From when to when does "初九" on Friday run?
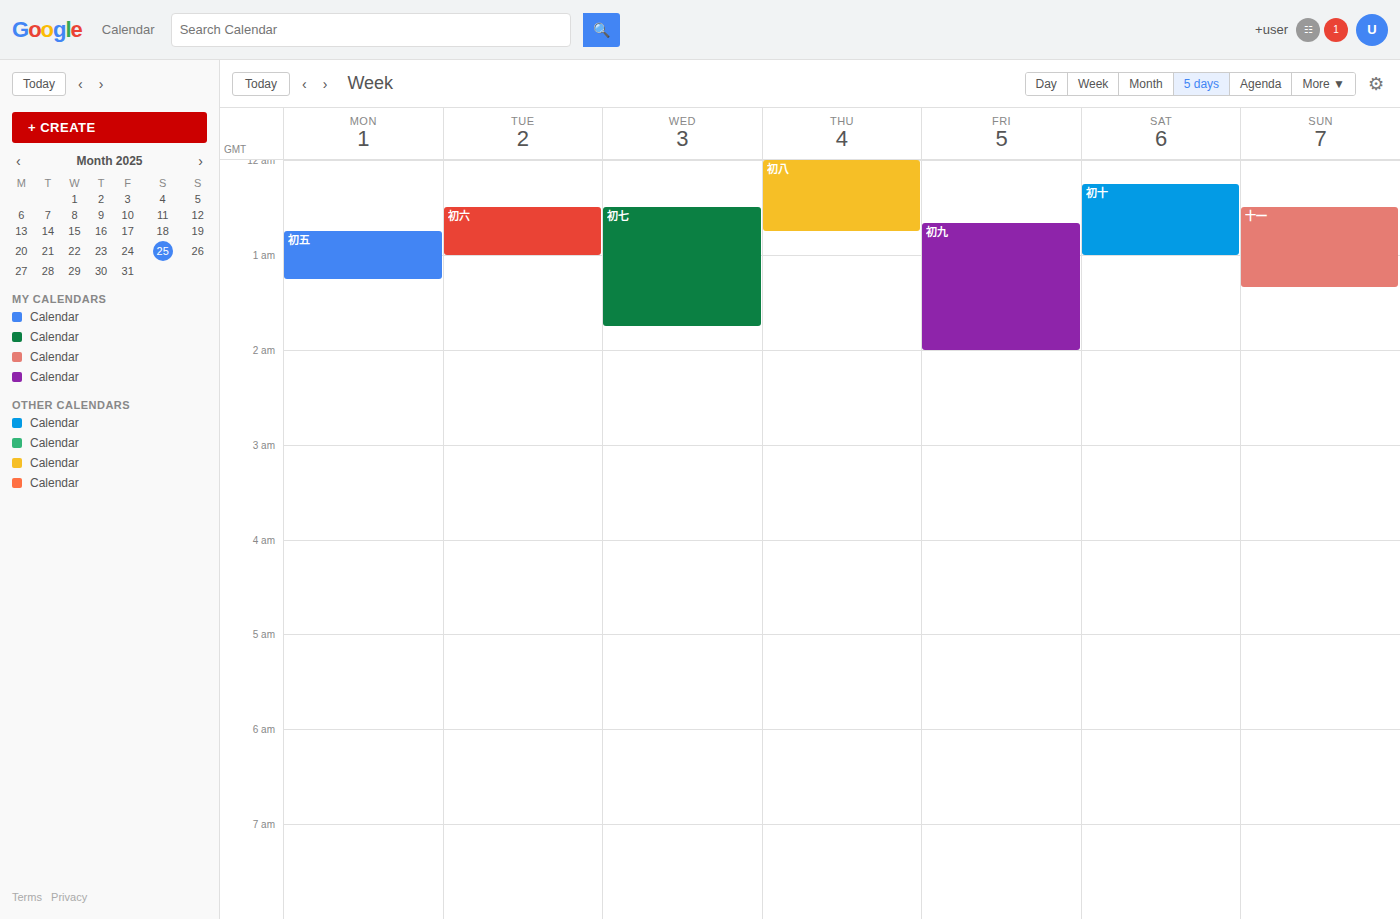
12:40 AM to 2:00 AM